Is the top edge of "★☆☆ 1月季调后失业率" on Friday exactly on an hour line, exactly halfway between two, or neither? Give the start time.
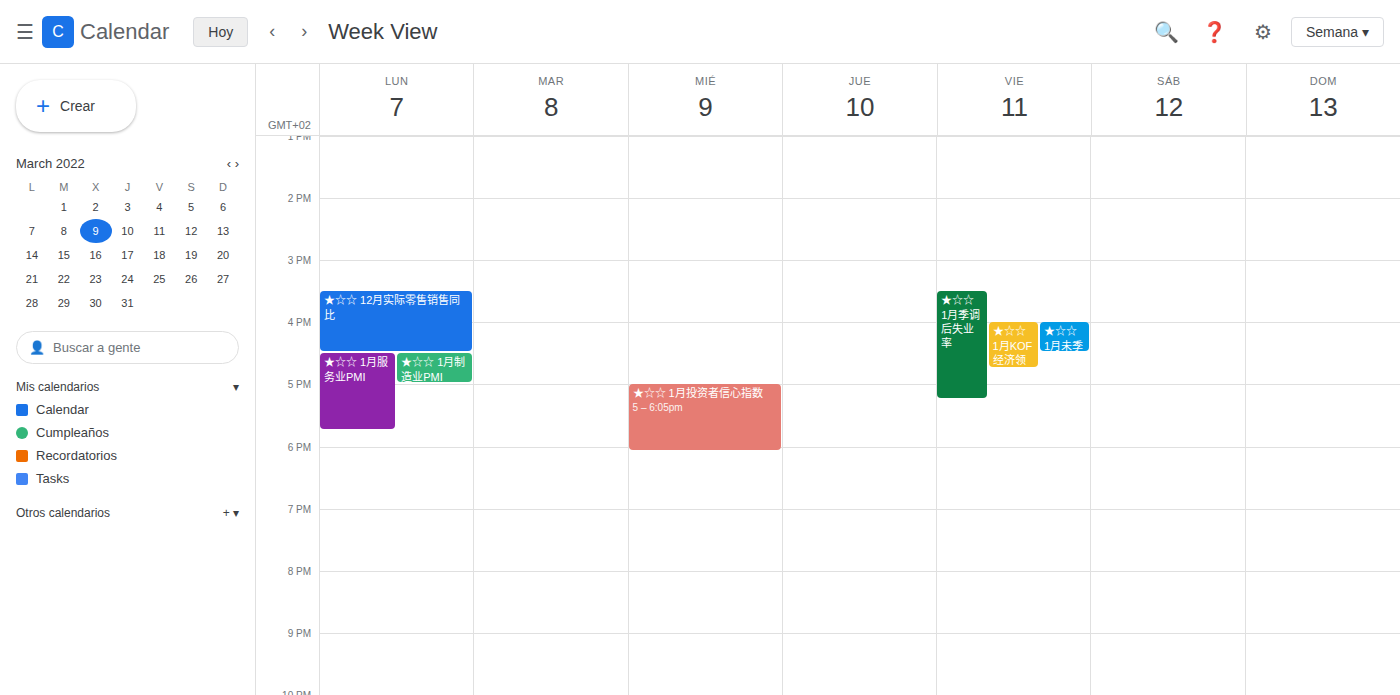
3:30 PM -- halfway between the 3 PM and 4 PM lines.